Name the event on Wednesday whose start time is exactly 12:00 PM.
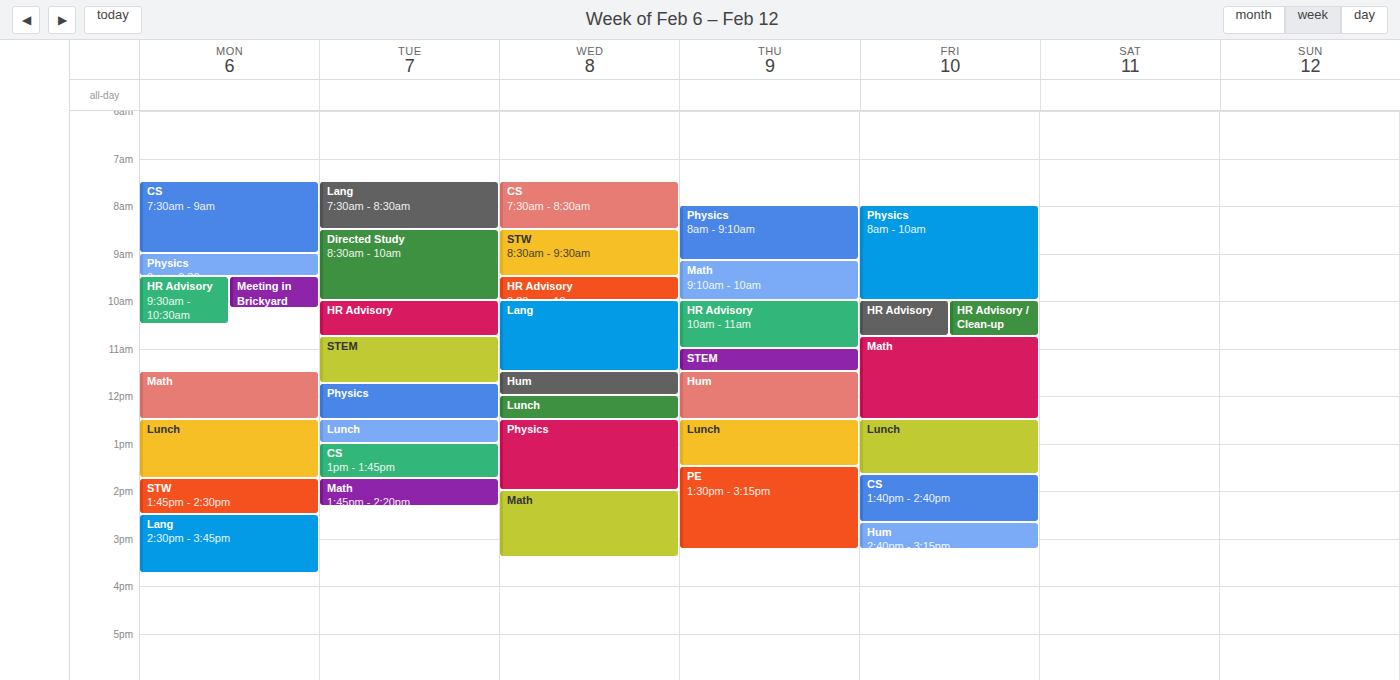
"Lunch"